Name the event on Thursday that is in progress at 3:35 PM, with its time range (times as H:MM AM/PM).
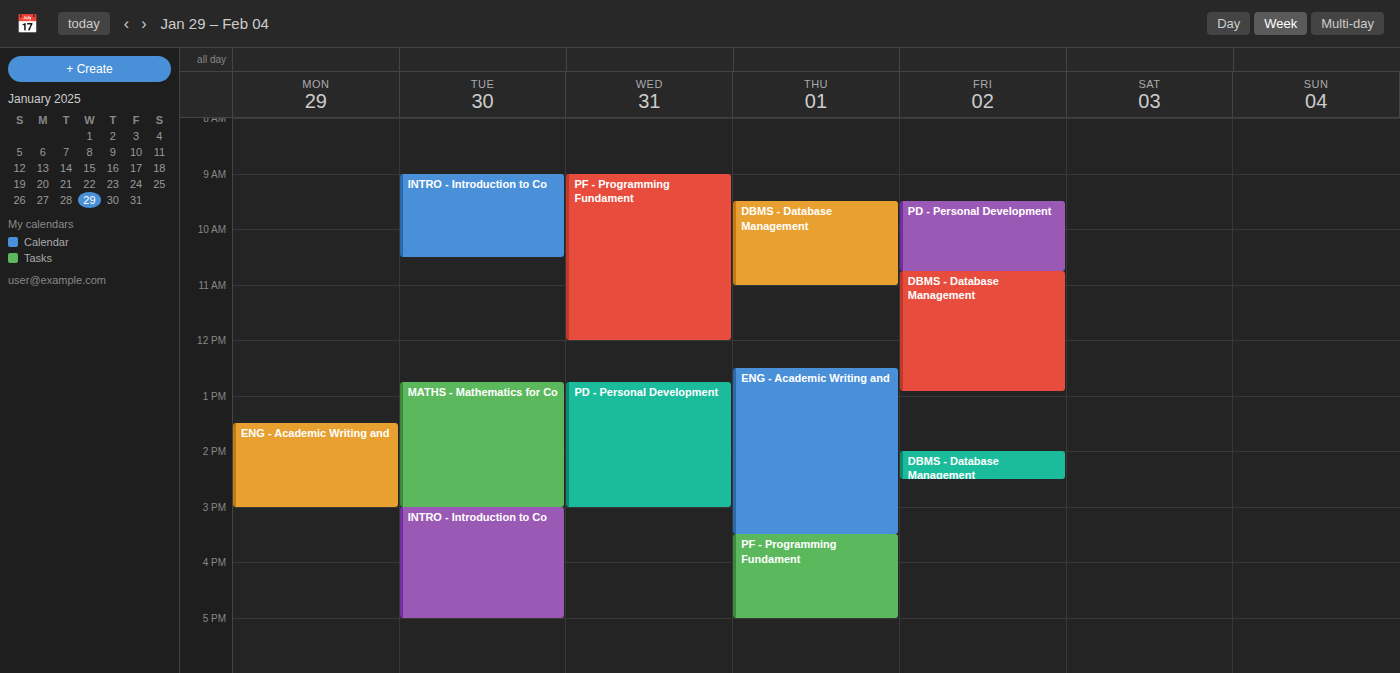
"PF - Programming Fundament", 3:30 PM to 5:00 PM